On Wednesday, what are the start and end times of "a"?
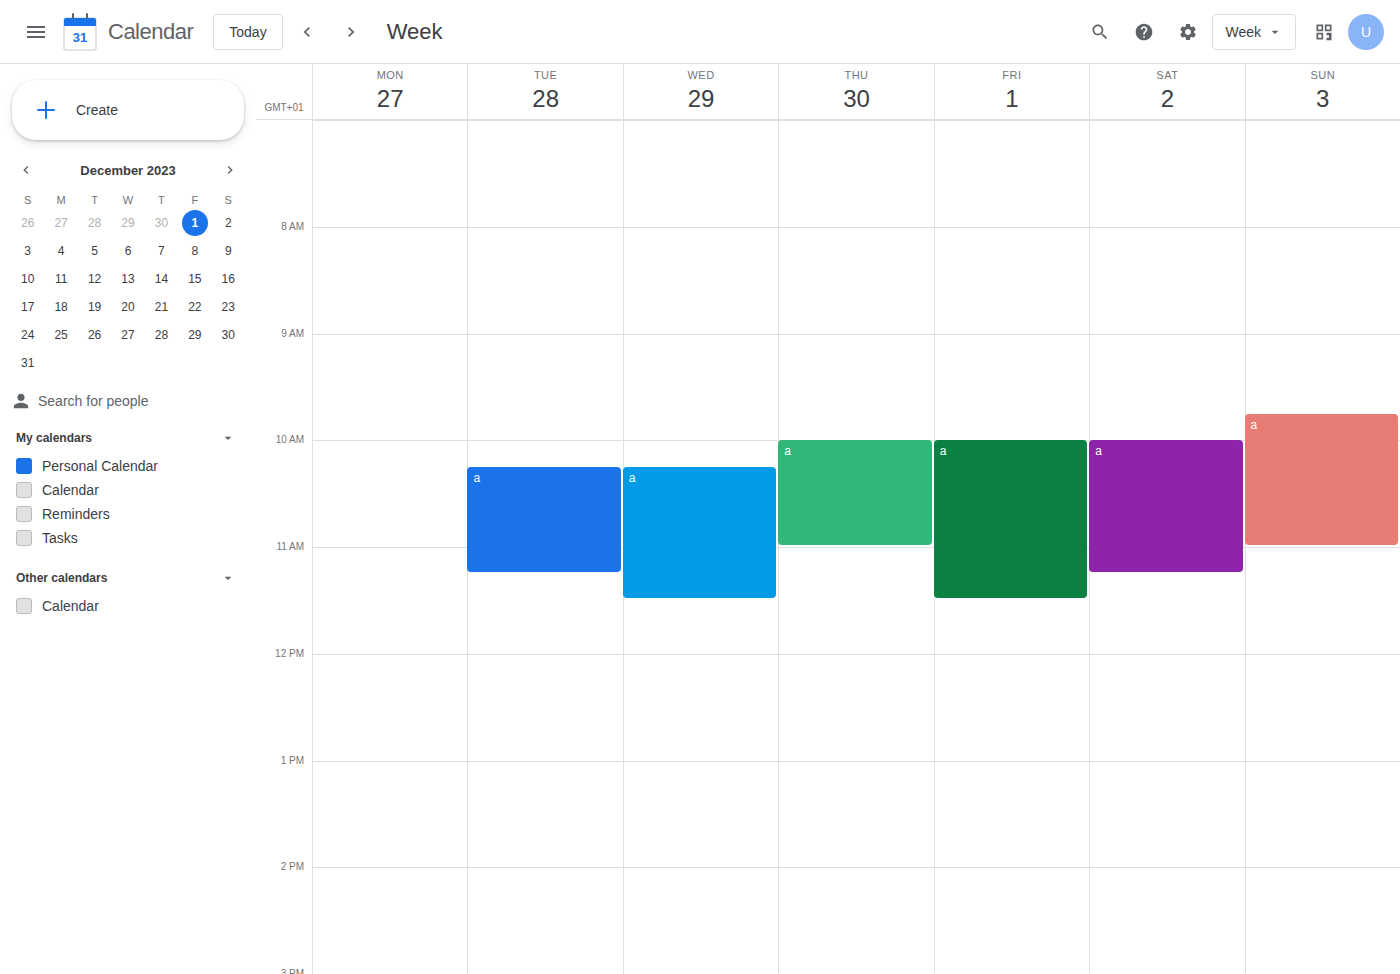
10:15 to 11:30